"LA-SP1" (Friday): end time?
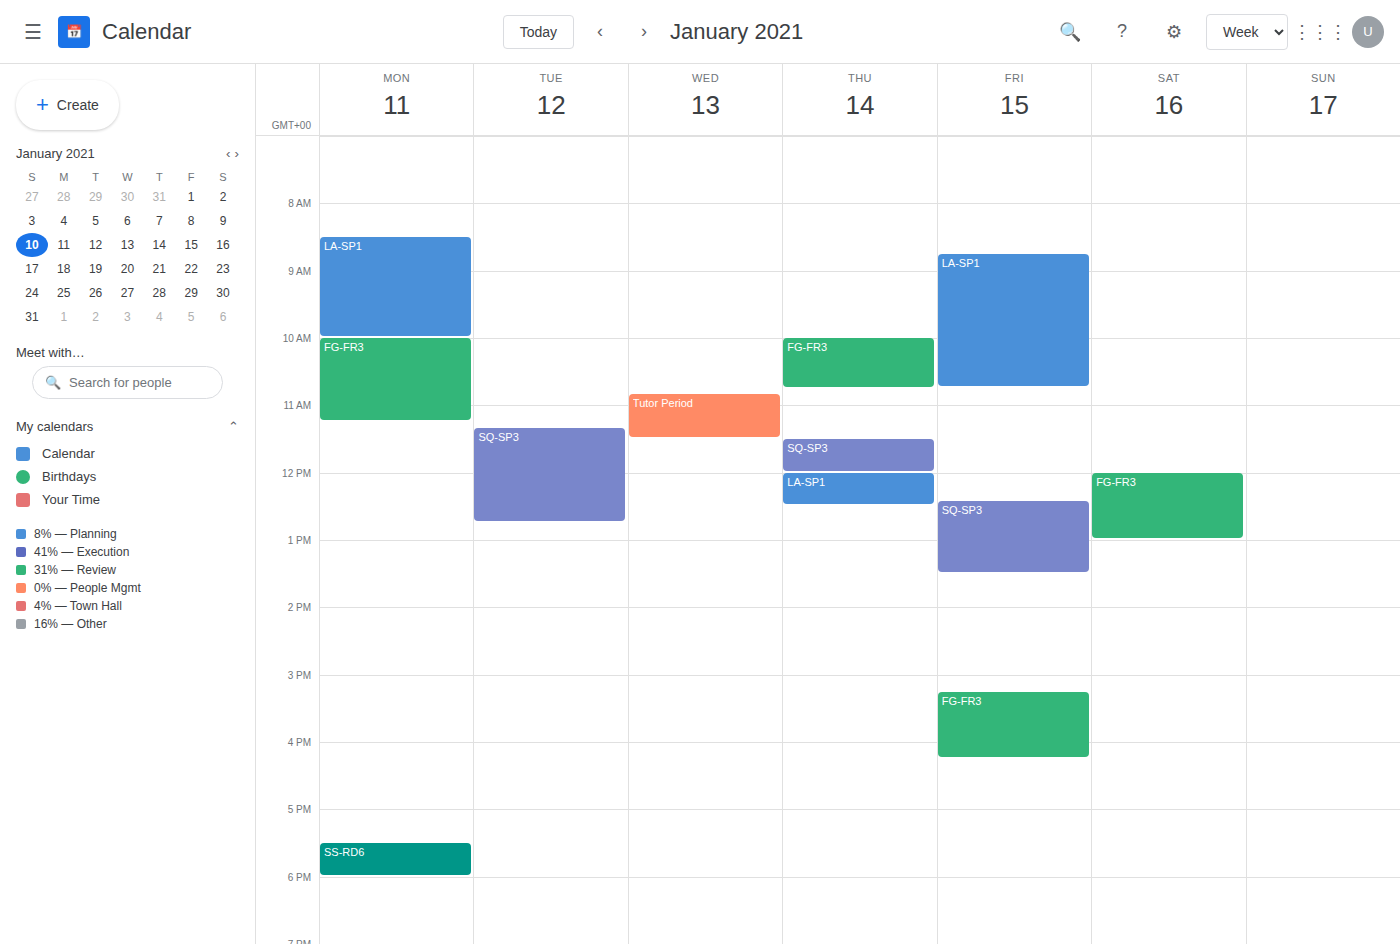
10:45 AM